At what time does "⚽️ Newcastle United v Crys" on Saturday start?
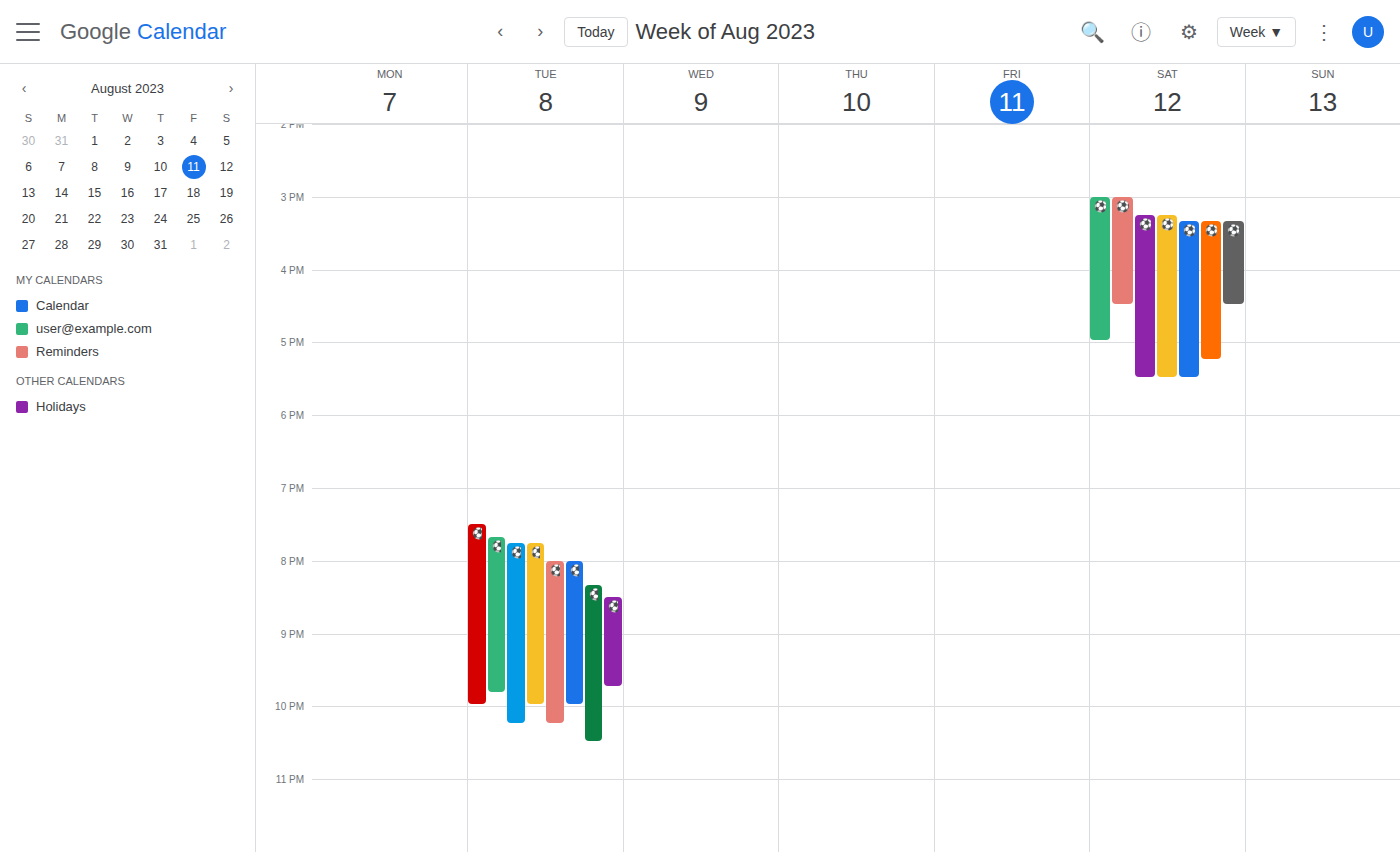
3:15 PM